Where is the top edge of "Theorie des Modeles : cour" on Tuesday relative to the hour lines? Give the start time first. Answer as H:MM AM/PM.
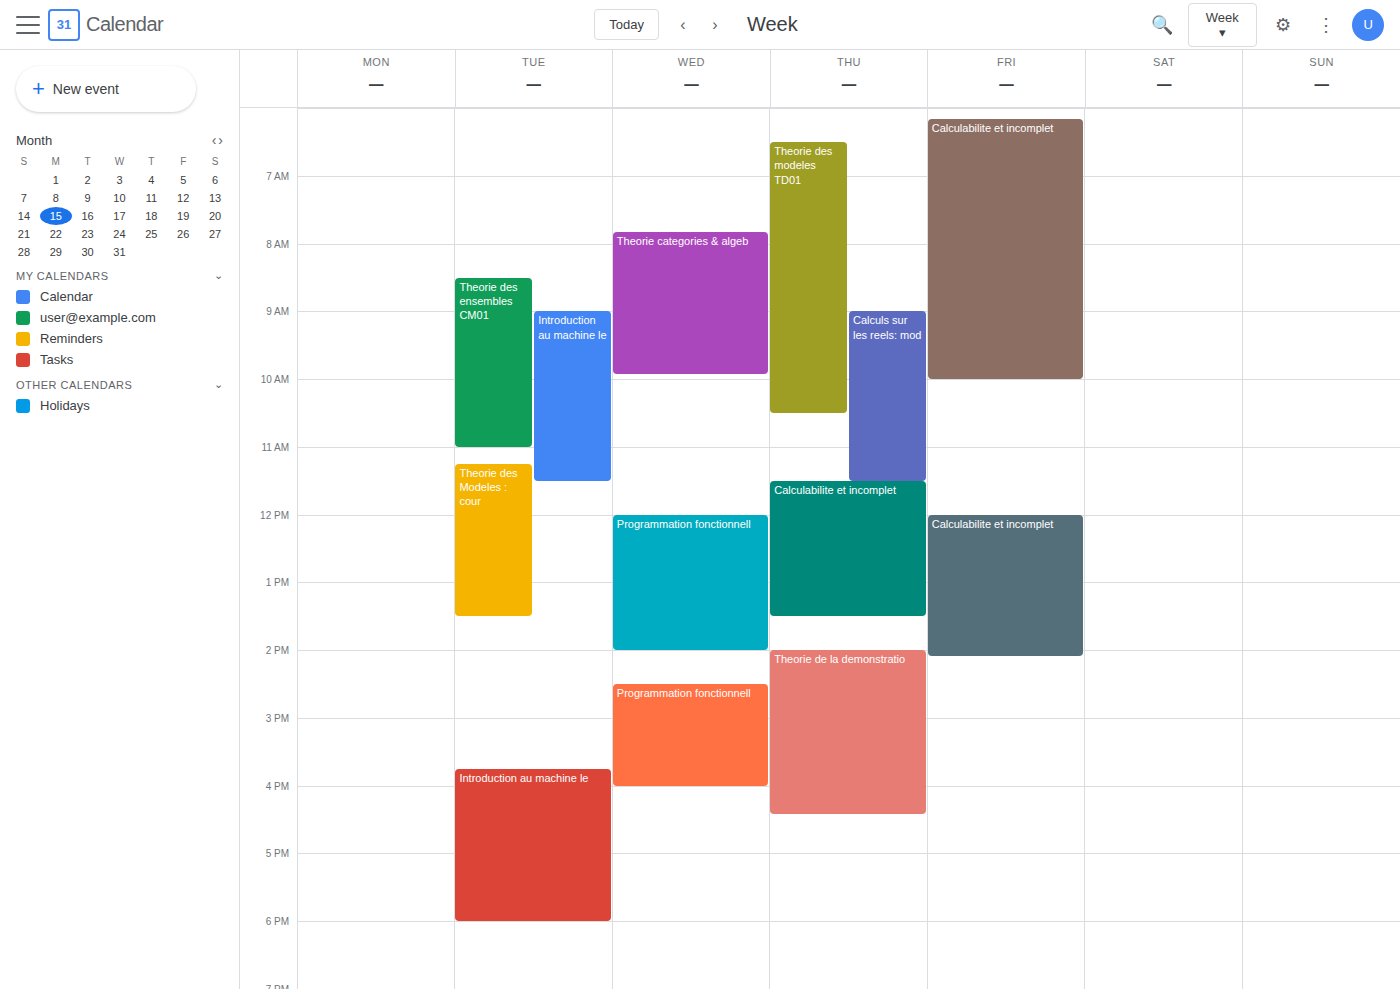
11:15 AM -- neither: a quarter of the way from the 11 AM line to the 12 PM line.